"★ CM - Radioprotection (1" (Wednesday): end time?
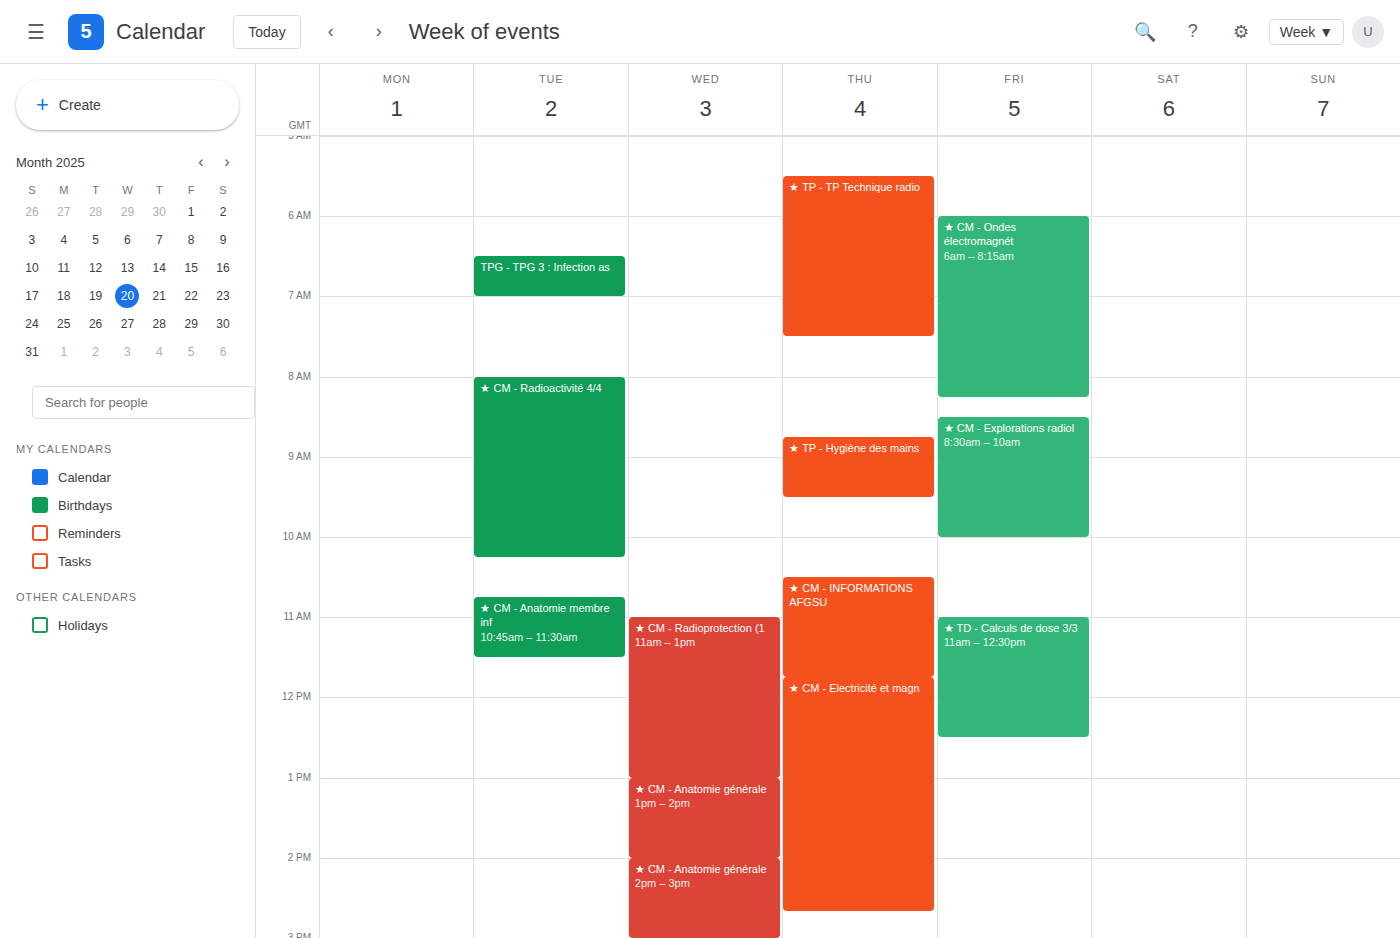
1:00 PM